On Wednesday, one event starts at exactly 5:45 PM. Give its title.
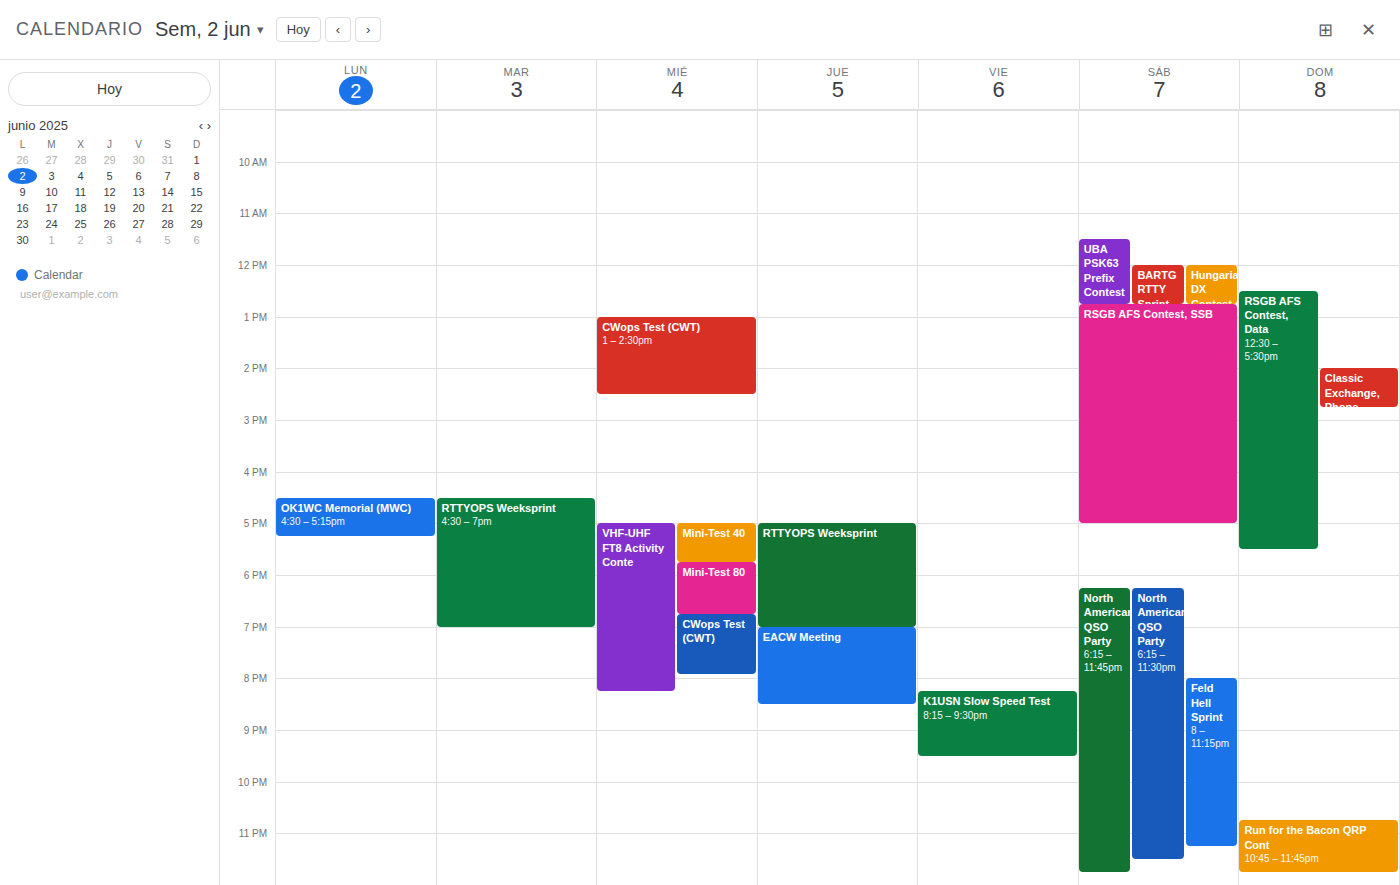
"Mini-Test 80"